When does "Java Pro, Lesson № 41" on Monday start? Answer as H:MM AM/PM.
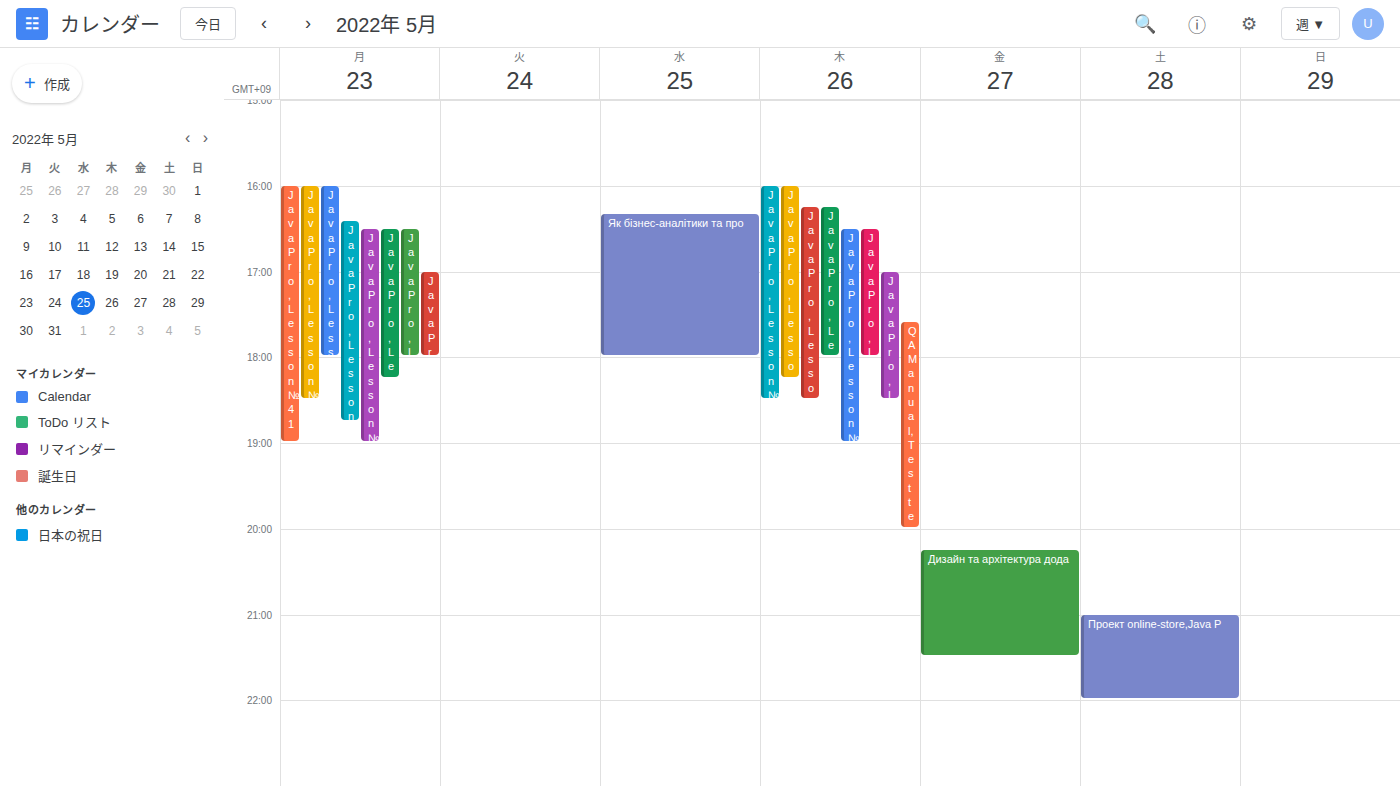
4:00 PM